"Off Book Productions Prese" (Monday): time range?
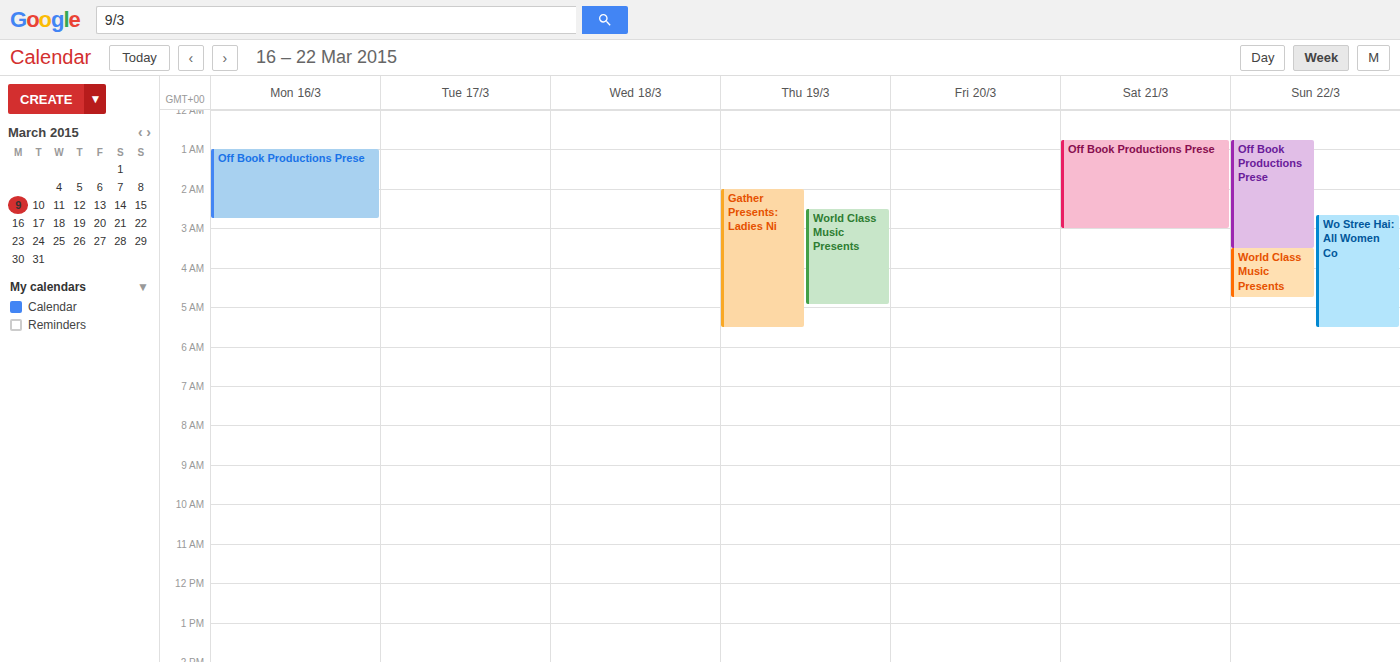
1:00 AM to 2:45 AM